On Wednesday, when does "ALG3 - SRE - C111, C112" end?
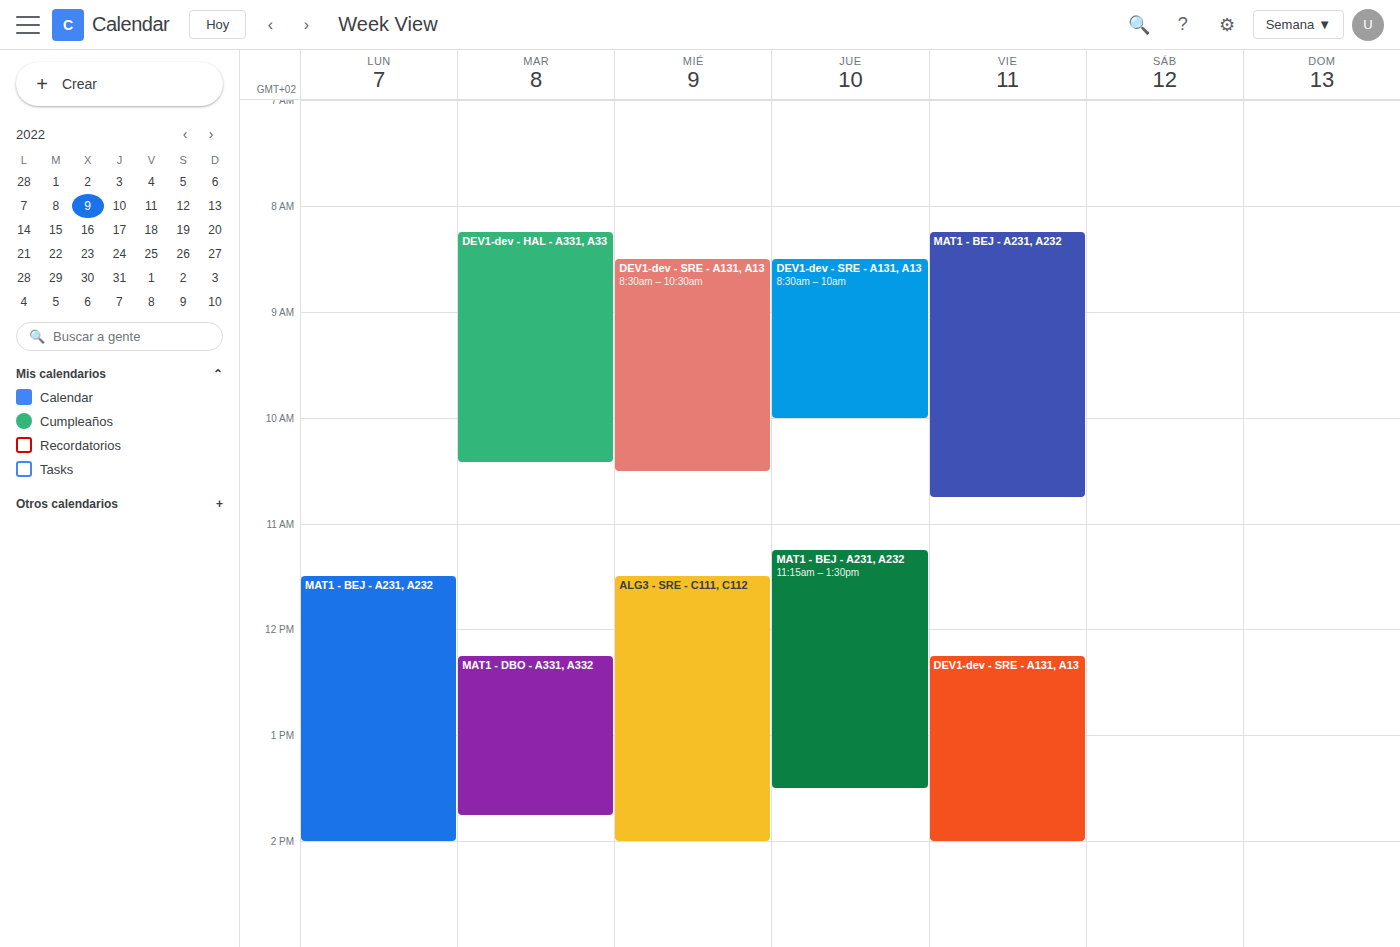
2:00 PM